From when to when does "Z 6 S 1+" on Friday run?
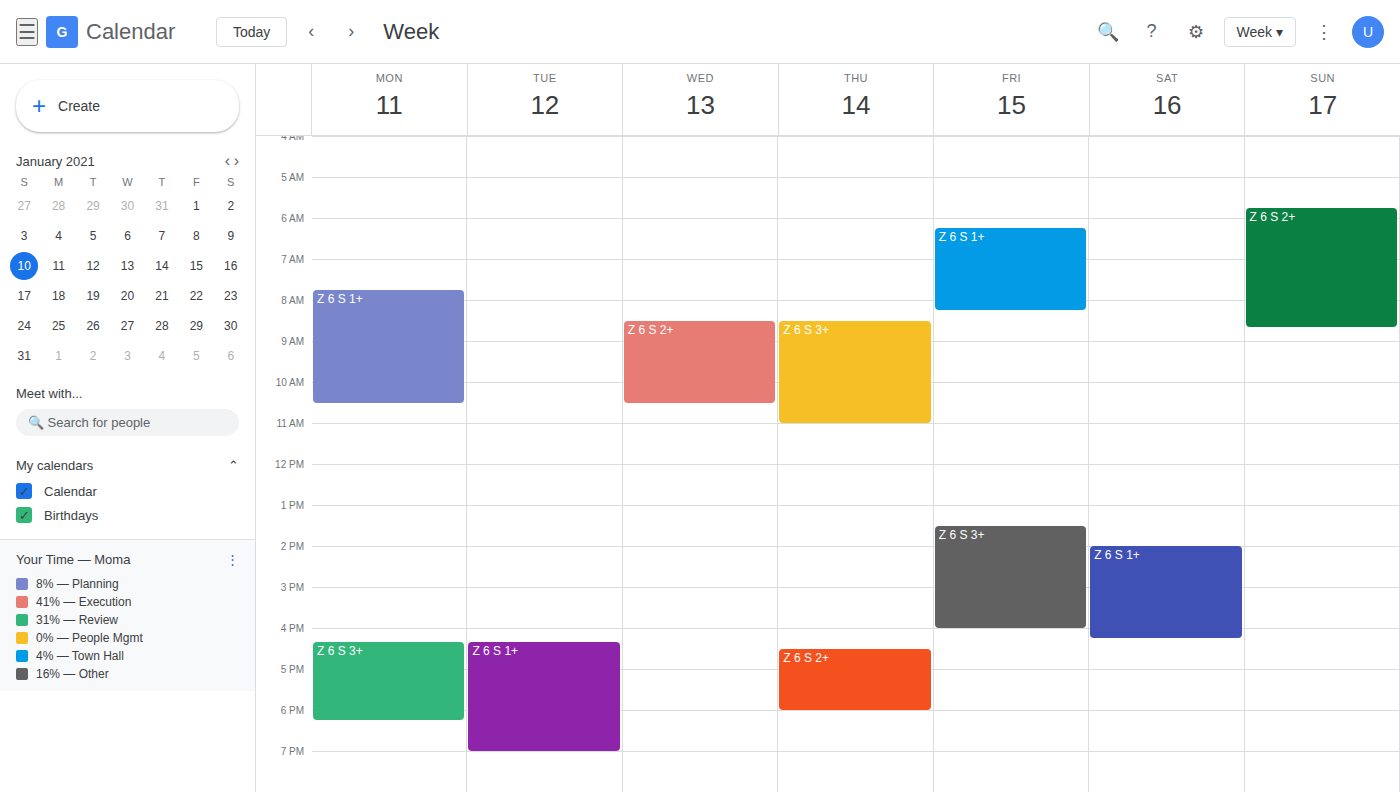
6:15 AM to 8:15 AM